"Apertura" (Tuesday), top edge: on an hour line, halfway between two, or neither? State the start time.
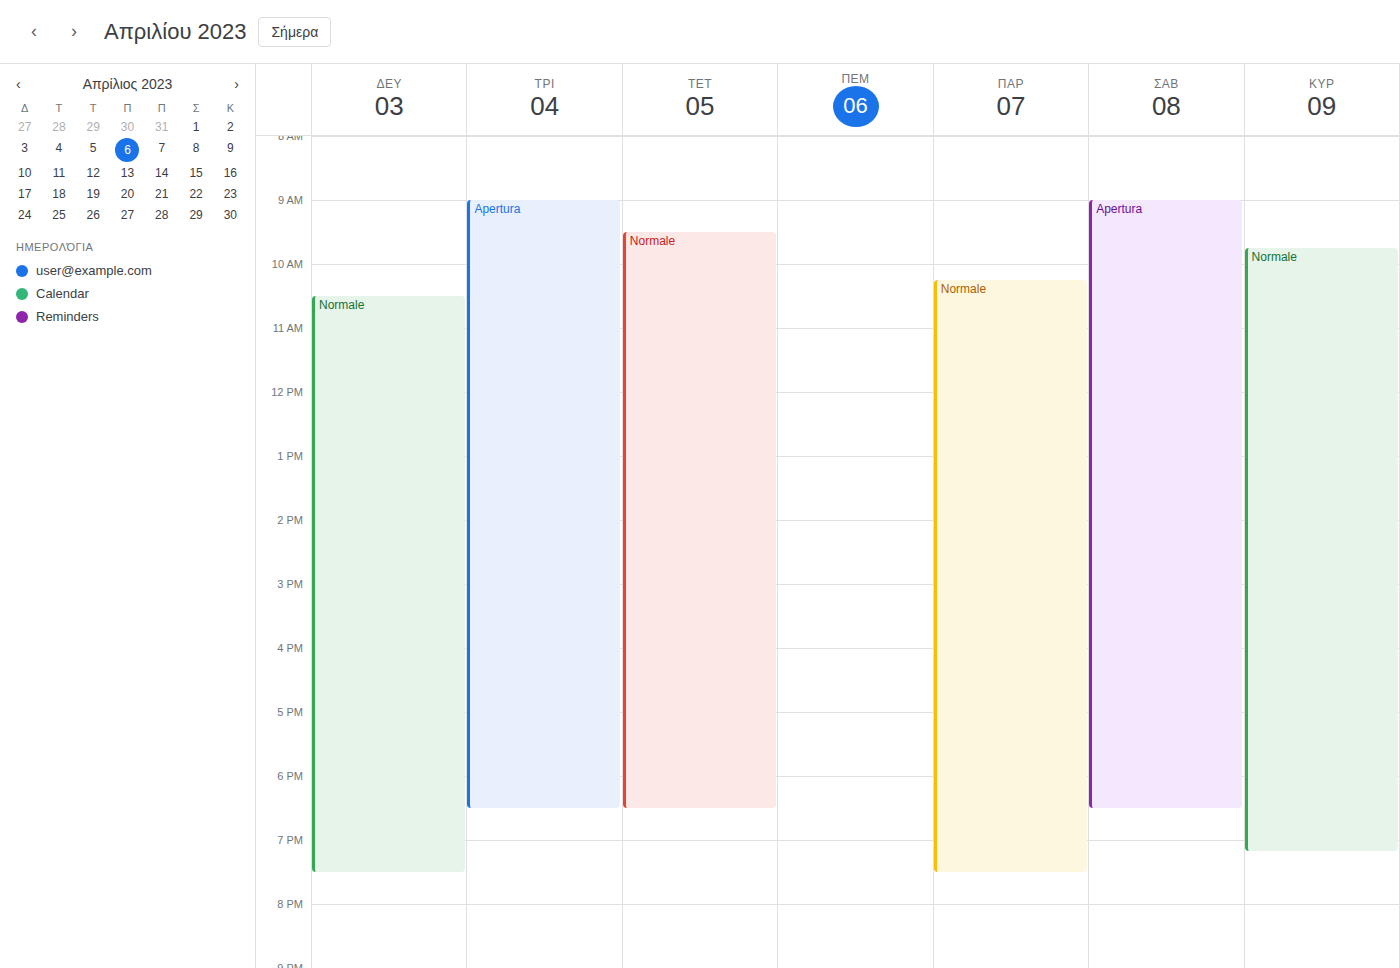
9:00 AM -- exactly on the 9 AM line.